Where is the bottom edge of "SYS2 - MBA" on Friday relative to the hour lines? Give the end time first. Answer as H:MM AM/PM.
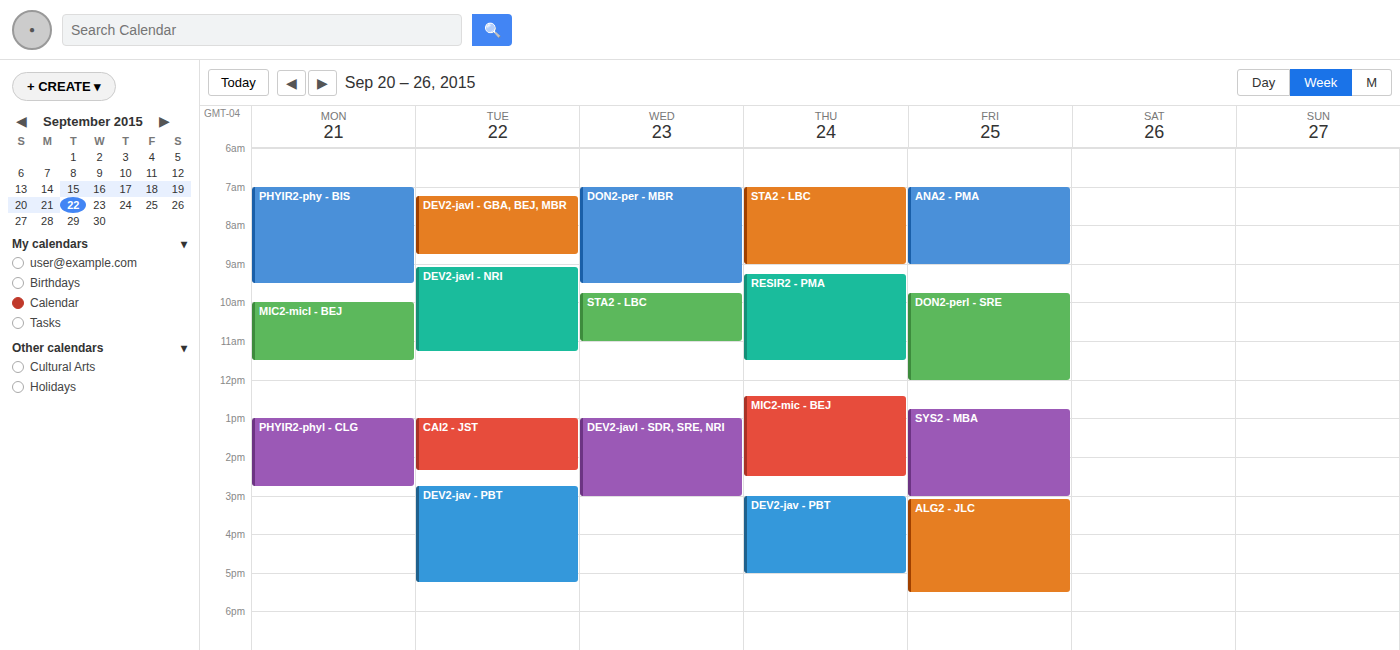
3:00 PM -- exactly on the 3 PM line.